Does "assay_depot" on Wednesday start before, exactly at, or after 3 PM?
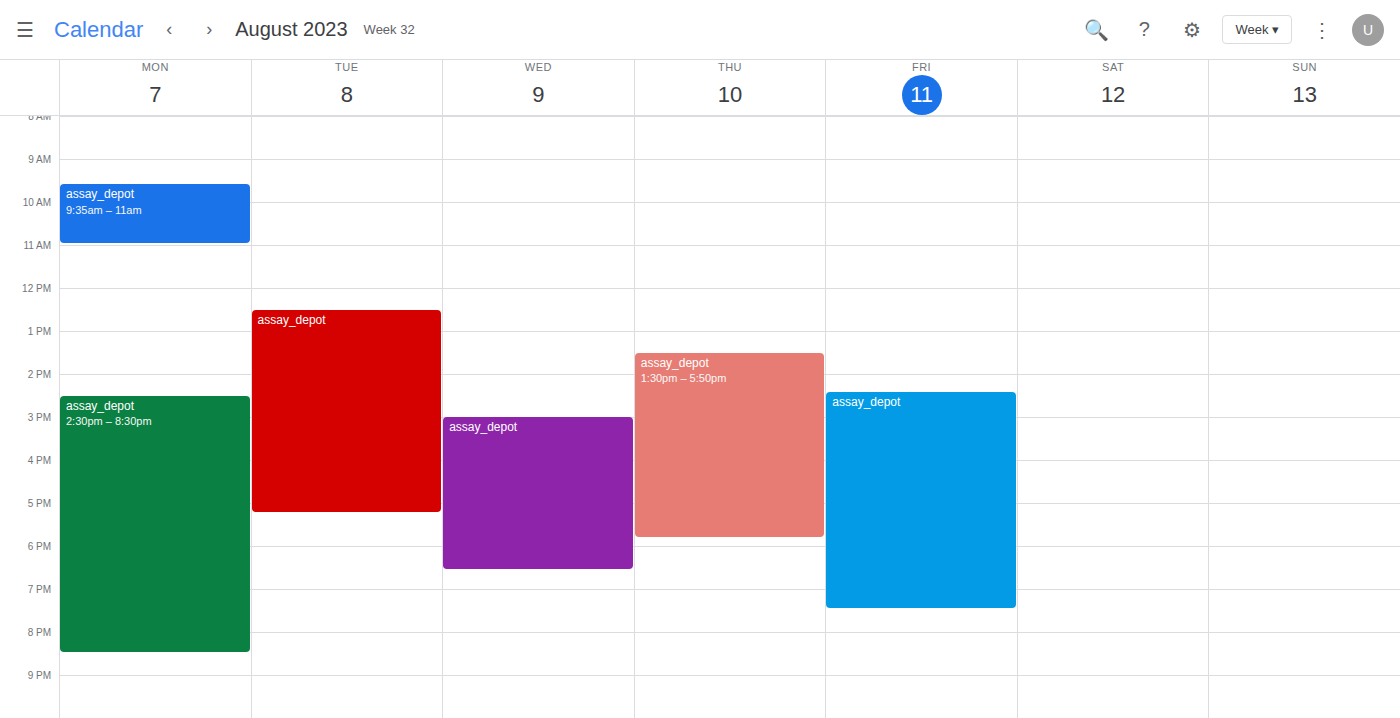
3:00 PM -- exactly at 3 PM, on the 3 PM line.